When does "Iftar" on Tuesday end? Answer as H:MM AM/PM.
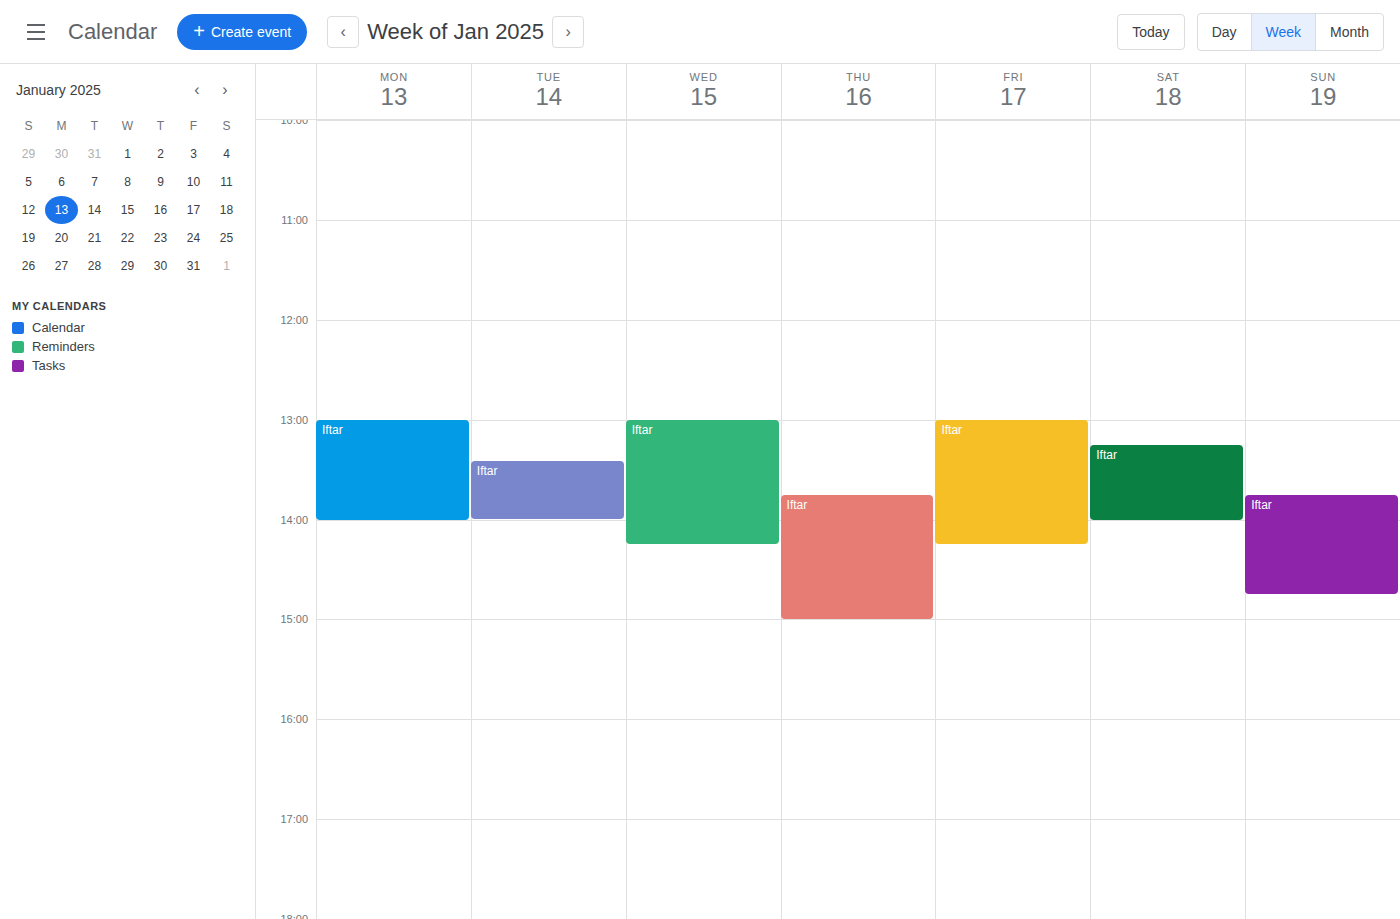
2:00 PM